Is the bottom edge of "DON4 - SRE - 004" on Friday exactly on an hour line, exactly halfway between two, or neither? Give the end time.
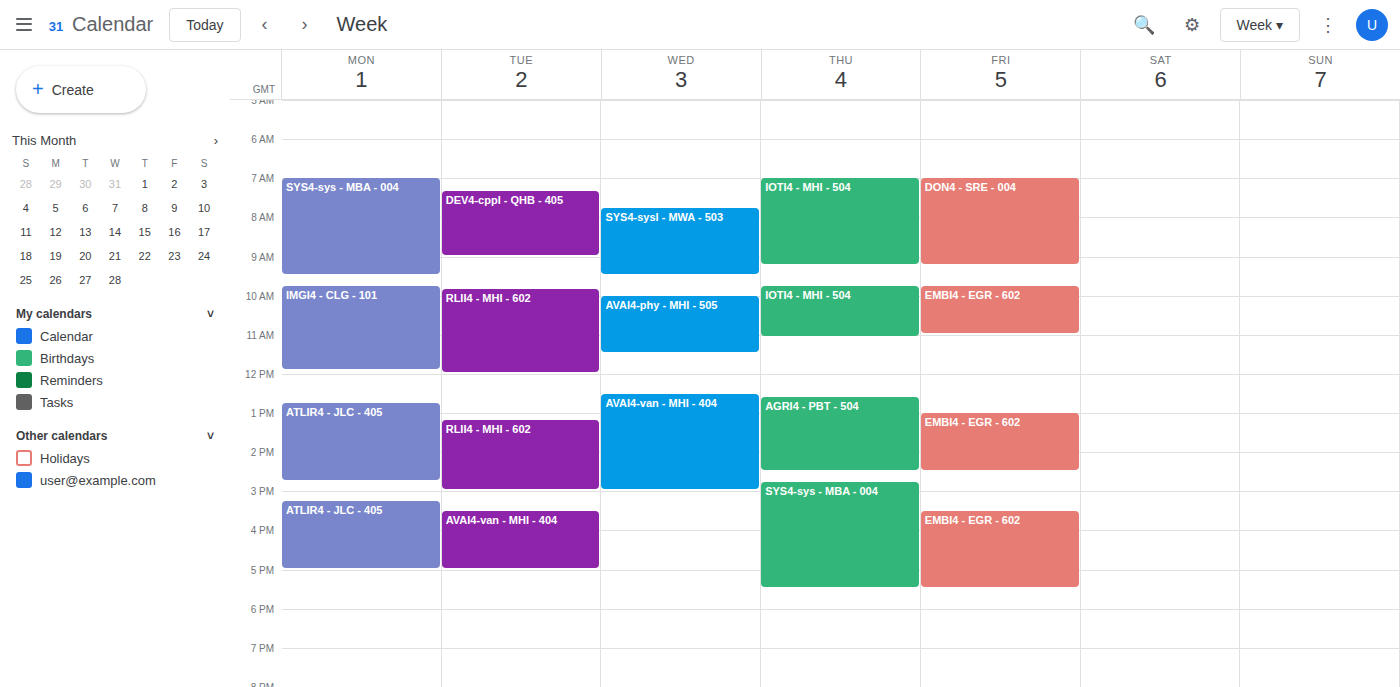
9:15 AM -- neither: a quarter of the way from the 9 AM line to the 10 AM line.